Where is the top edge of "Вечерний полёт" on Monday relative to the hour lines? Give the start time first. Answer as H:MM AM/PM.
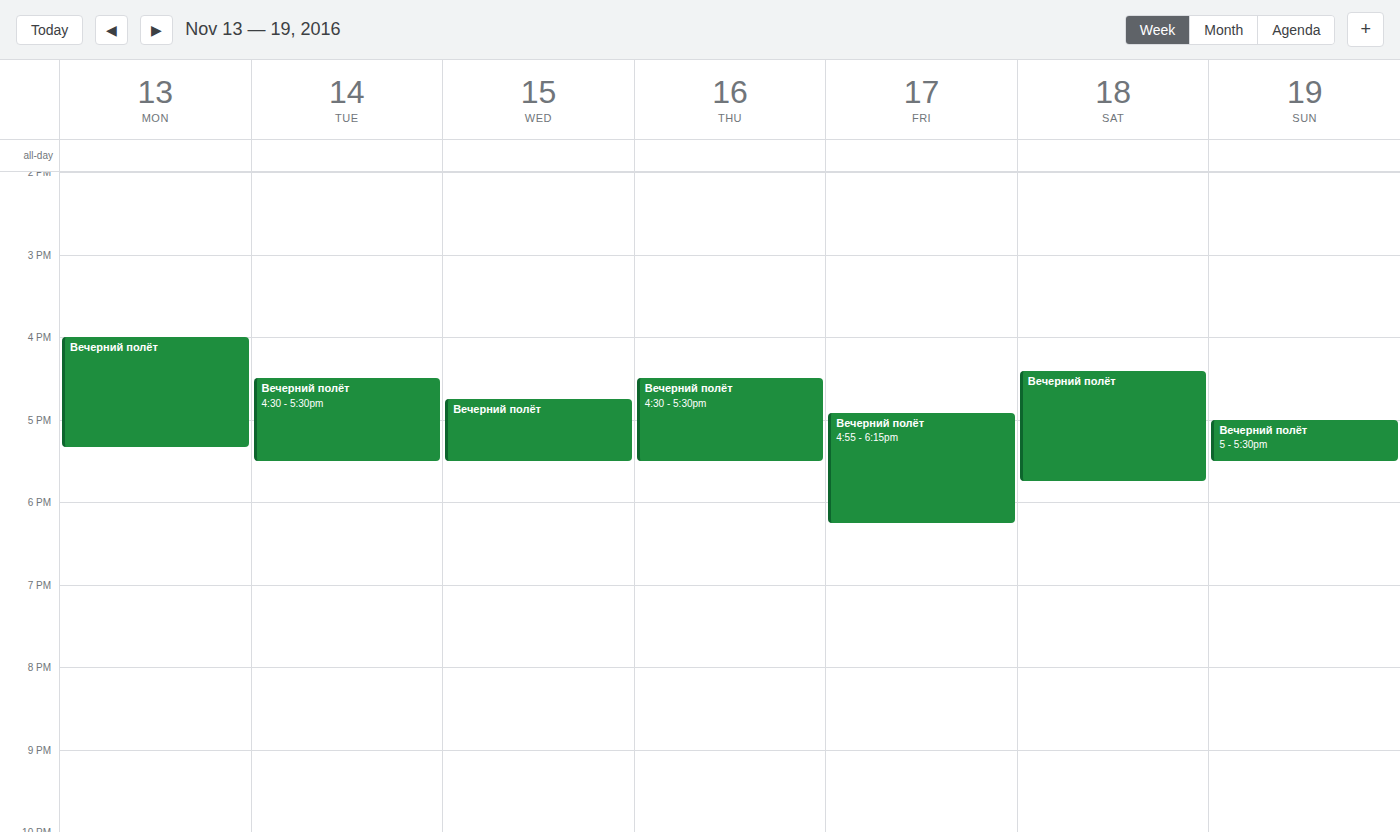
4:00 PM -- exactly on the 4 PM line.